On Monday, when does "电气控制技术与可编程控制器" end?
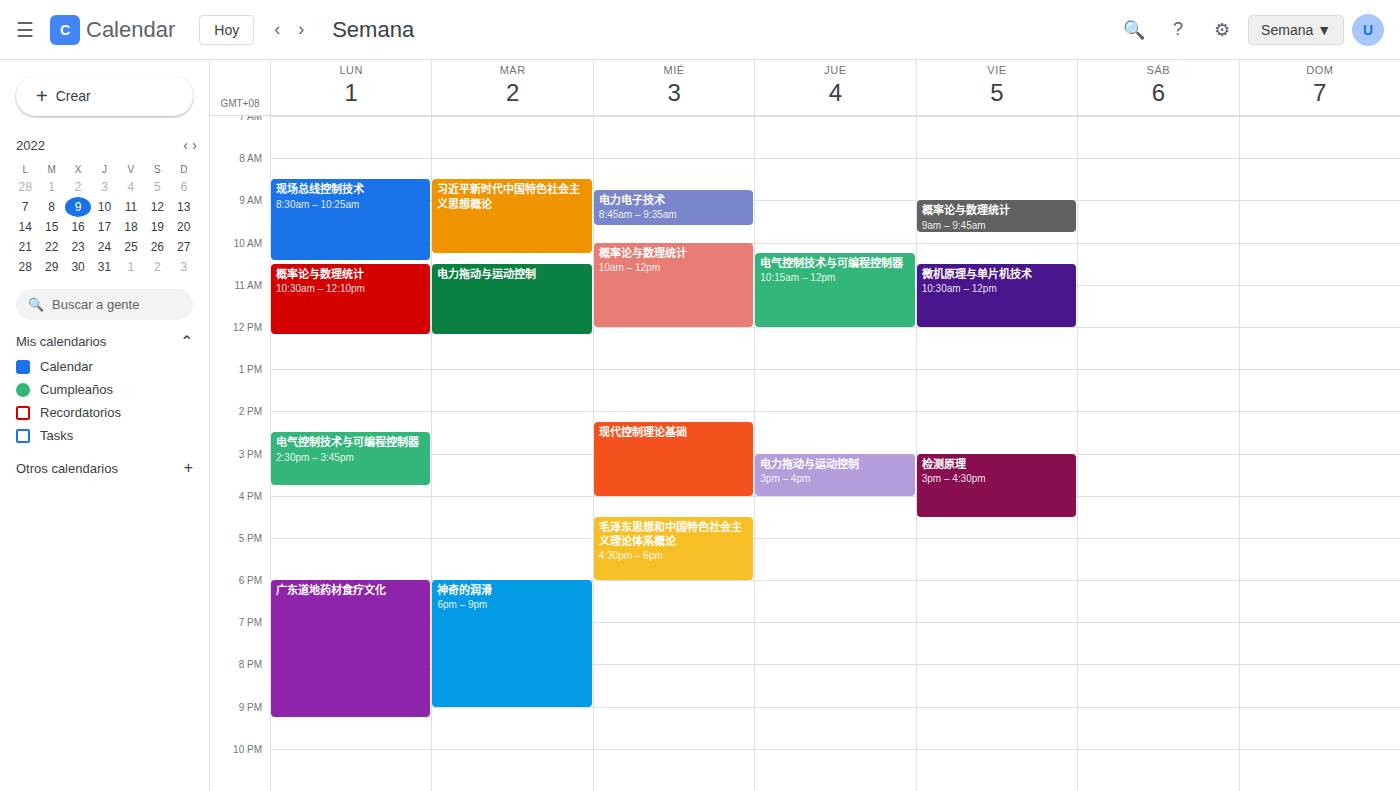
3:45 PM